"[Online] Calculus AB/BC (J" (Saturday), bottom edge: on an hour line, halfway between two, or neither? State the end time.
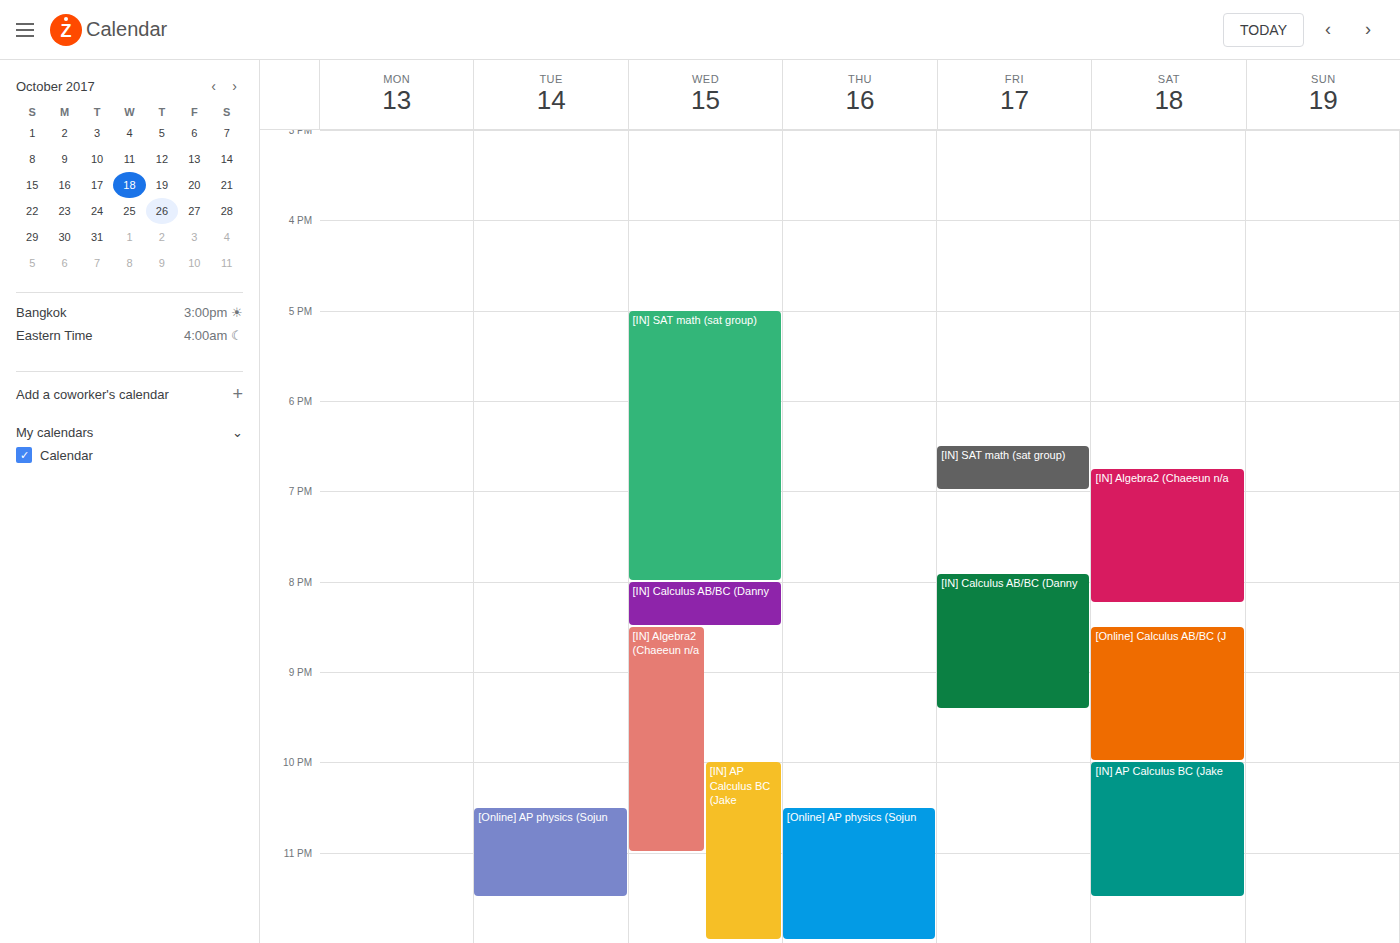
10:00 PM -- exactly on the 10 PM line.